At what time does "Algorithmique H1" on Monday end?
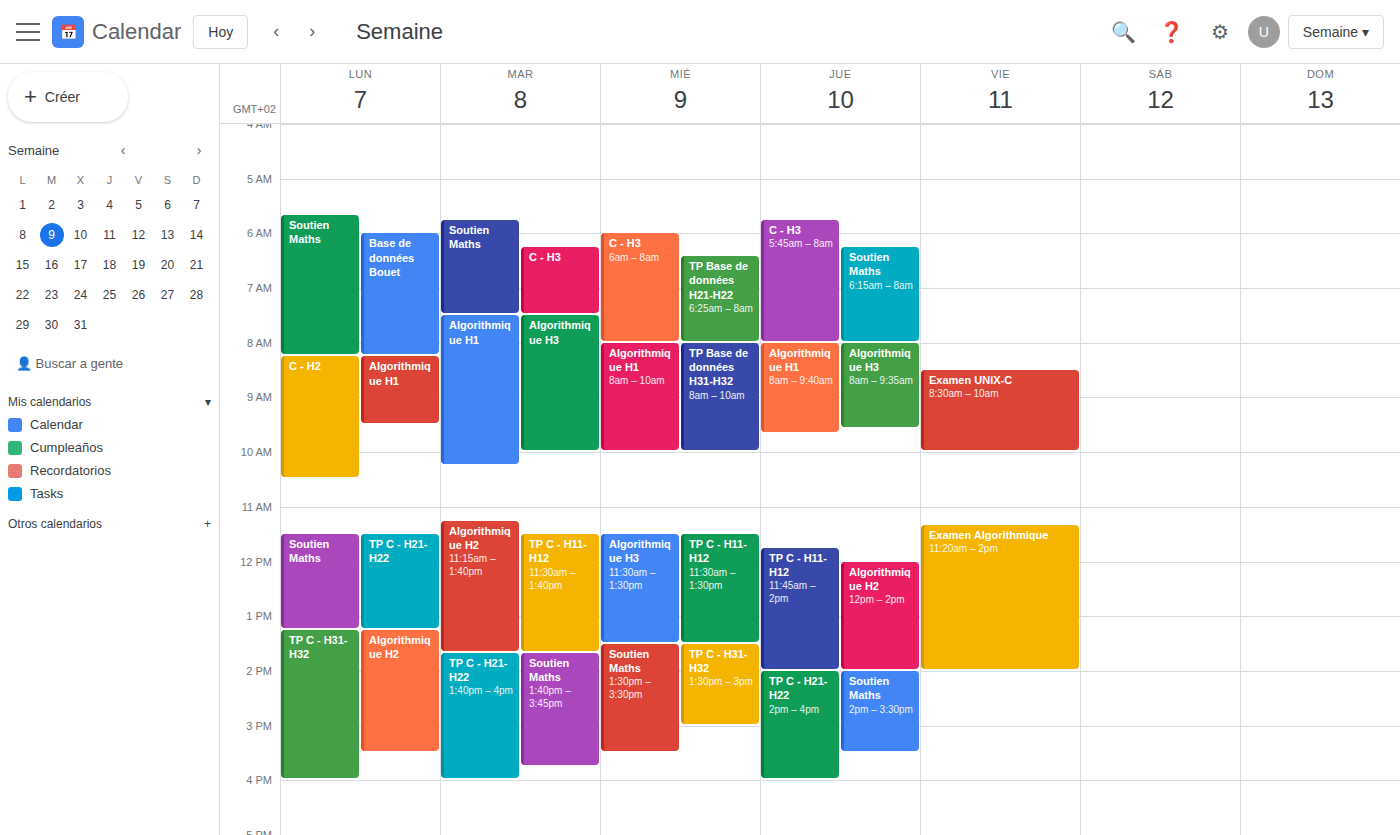
9:30 AM